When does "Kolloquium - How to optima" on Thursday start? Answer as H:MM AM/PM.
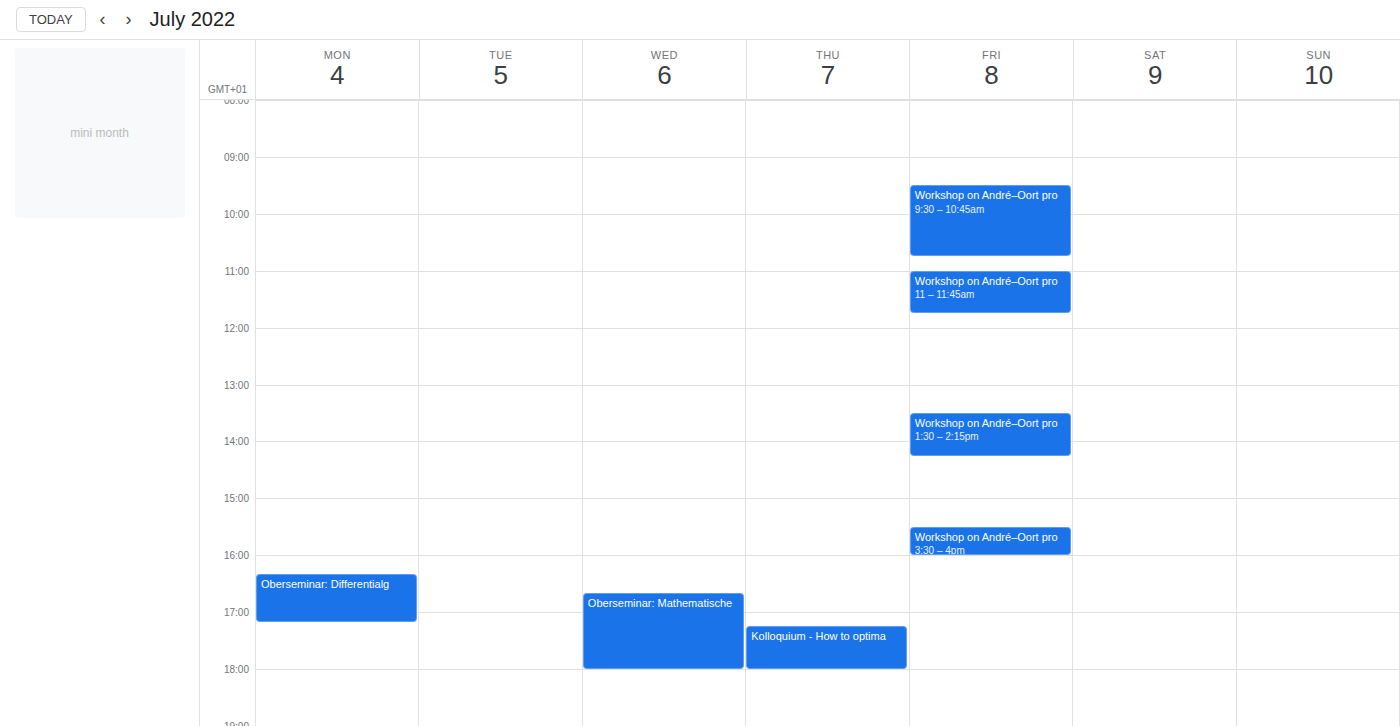
5:15 PM